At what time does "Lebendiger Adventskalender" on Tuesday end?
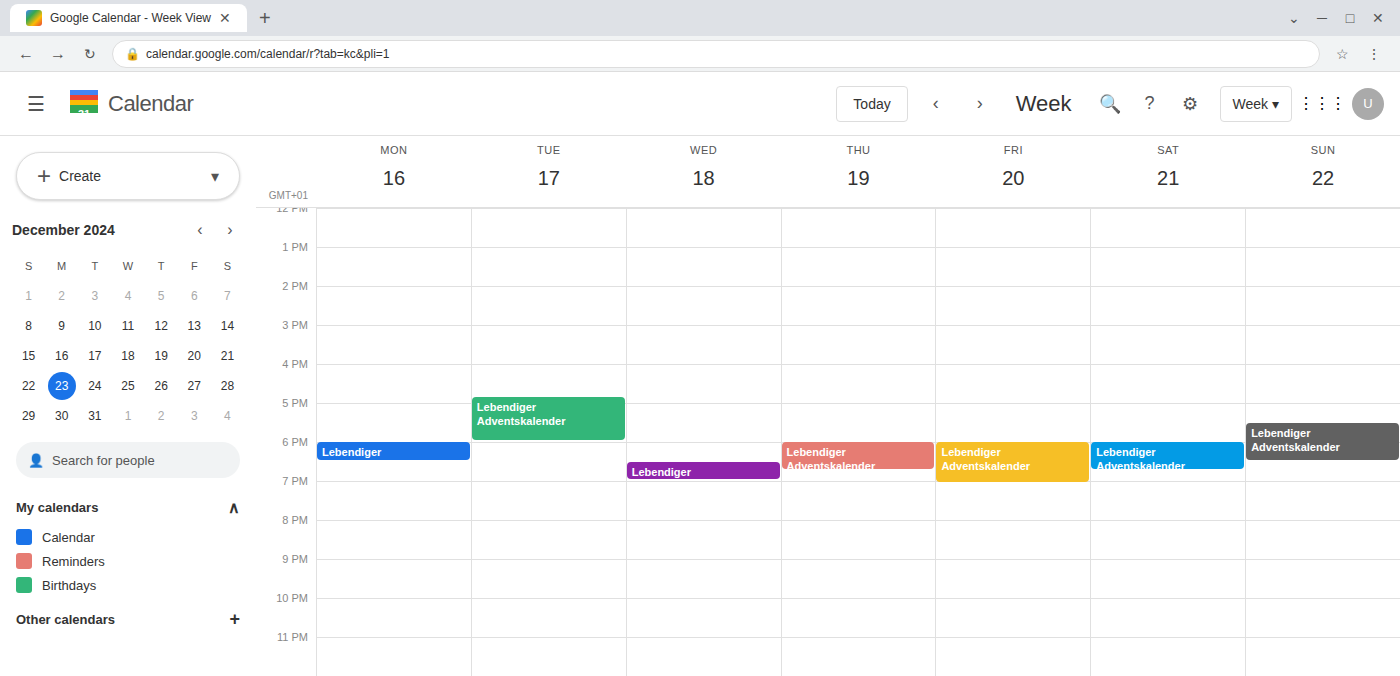
18:00